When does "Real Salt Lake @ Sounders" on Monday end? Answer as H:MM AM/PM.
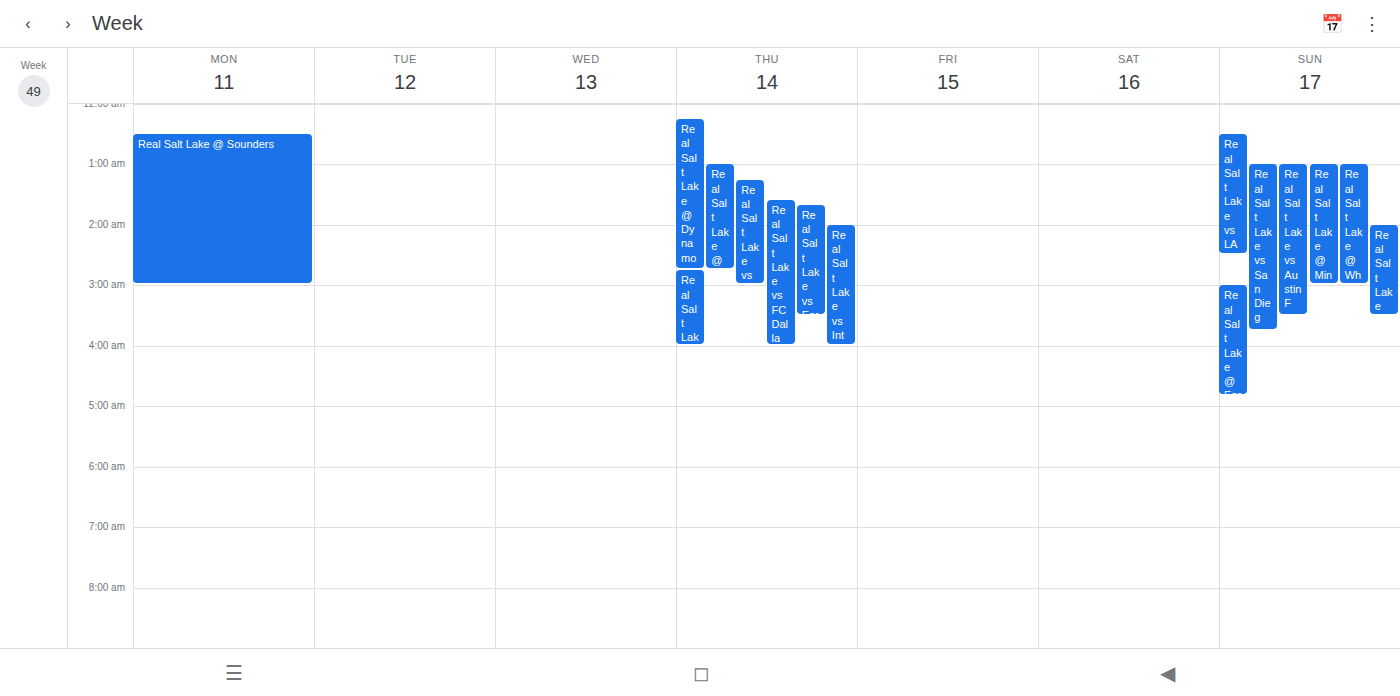
3:00 AM